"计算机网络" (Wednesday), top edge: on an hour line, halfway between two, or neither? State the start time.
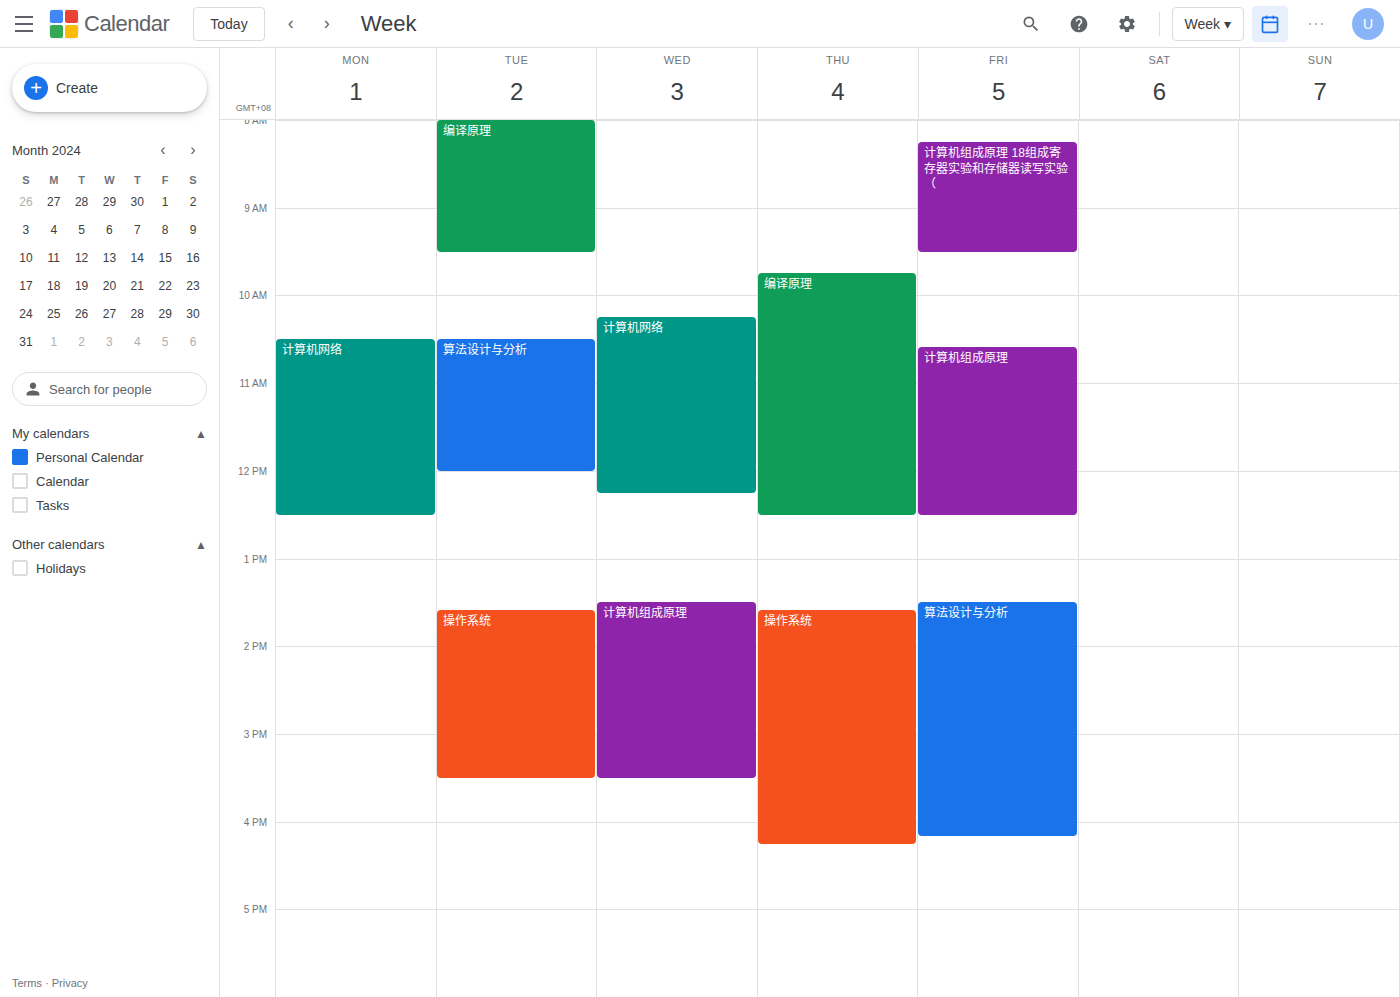
10:15 AM -- neither: a quarter of the way from the 10 AM line to the 11 AM line.